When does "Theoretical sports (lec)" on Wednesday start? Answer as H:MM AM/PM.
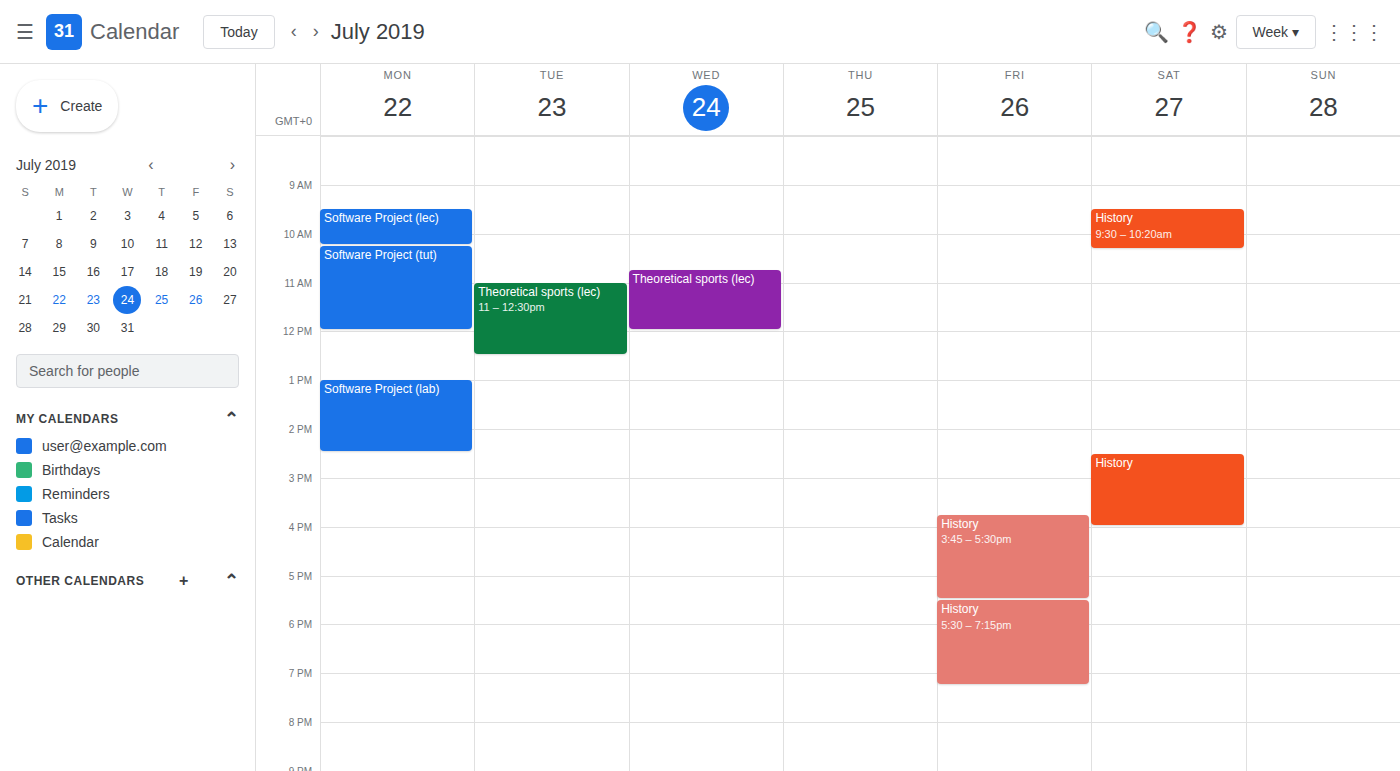
10:45 AM